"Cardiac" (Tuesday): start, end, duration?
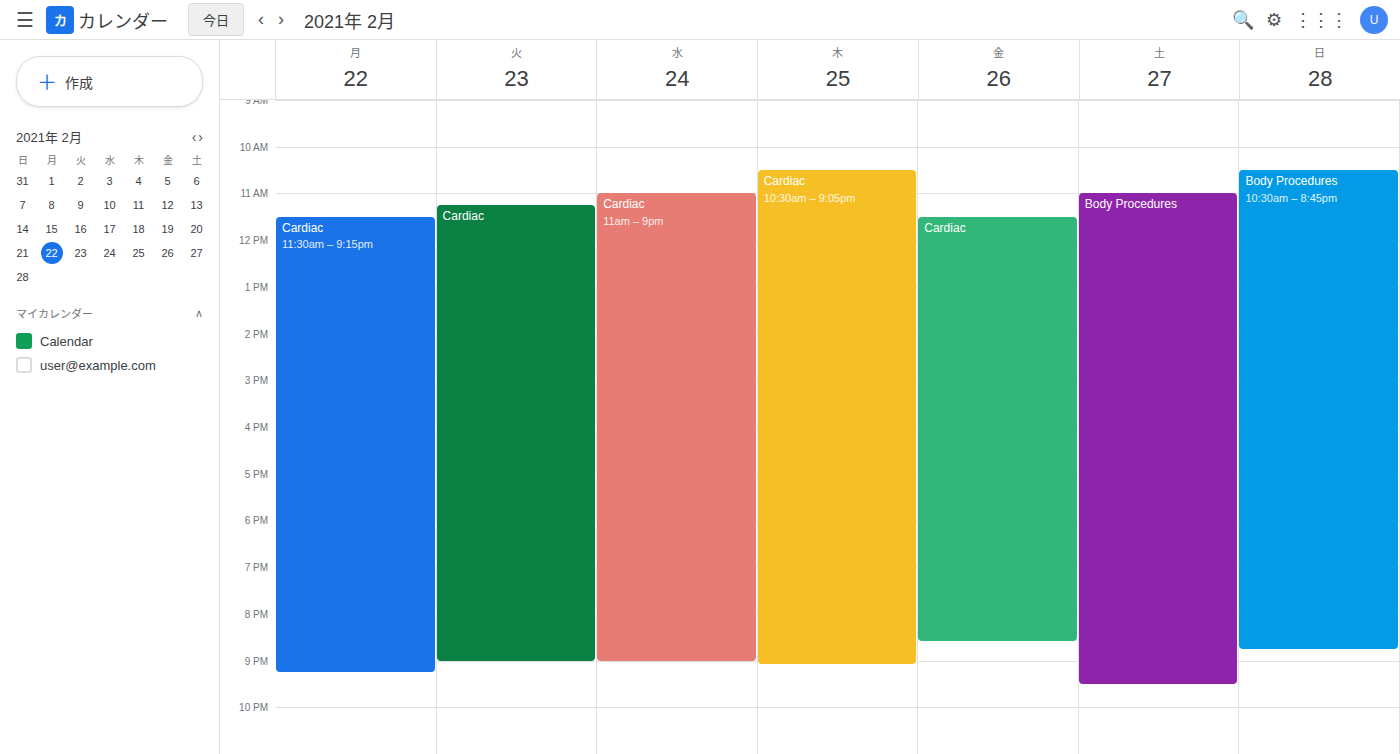
11:15 to 21:00, 9 hours 45 minutes